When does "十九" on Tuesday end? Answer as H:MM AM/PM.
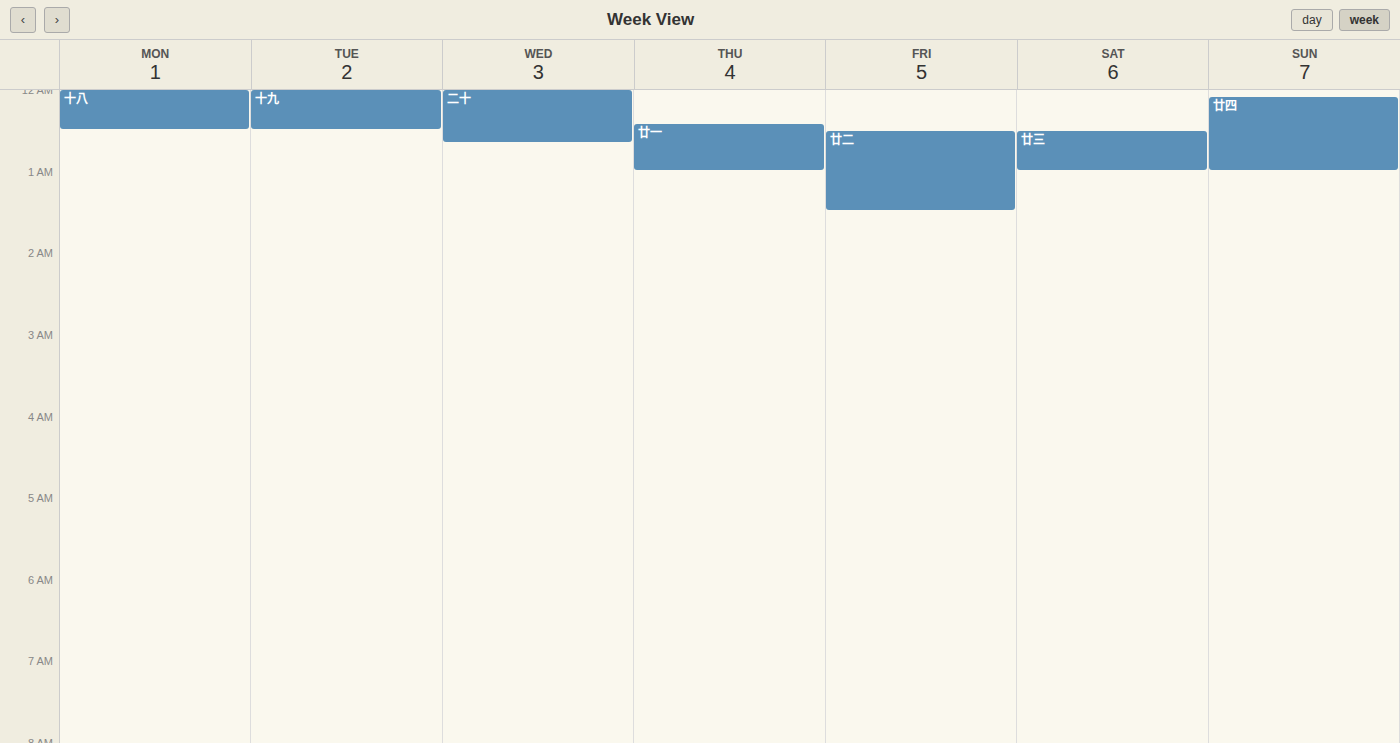
12:30 AM